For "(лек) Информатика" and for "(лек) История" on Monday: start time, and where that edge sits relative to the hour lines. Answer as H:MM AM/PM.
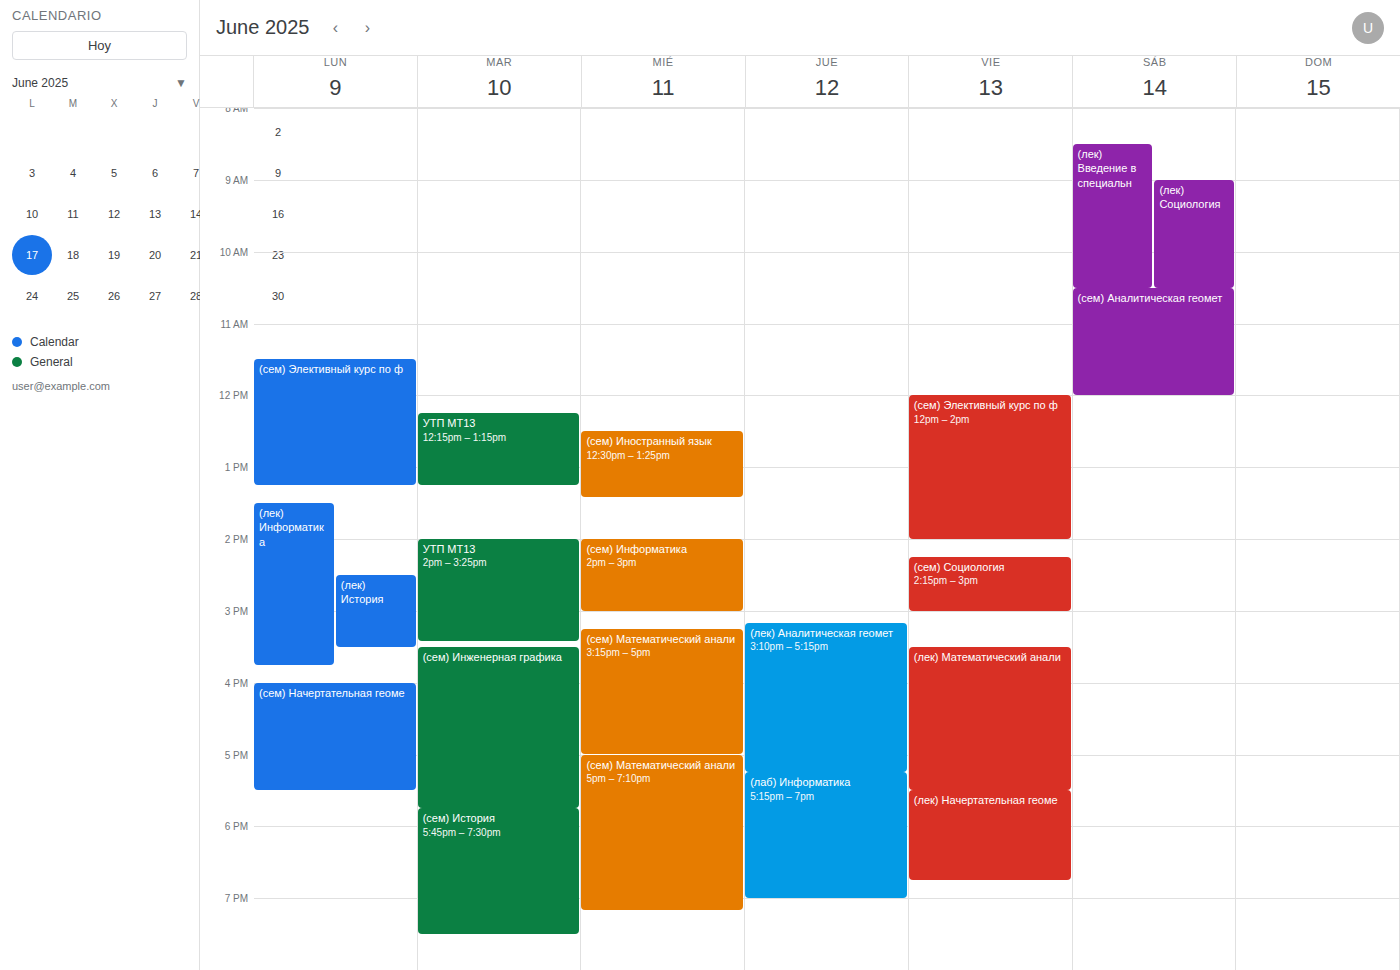
"(лек) Информатика": 1:30 PM, halfway between the 1 PM and 2 PM lines. "(лек) История": 2:30 PM, halfway between the 2 PM and 3 PM lines.